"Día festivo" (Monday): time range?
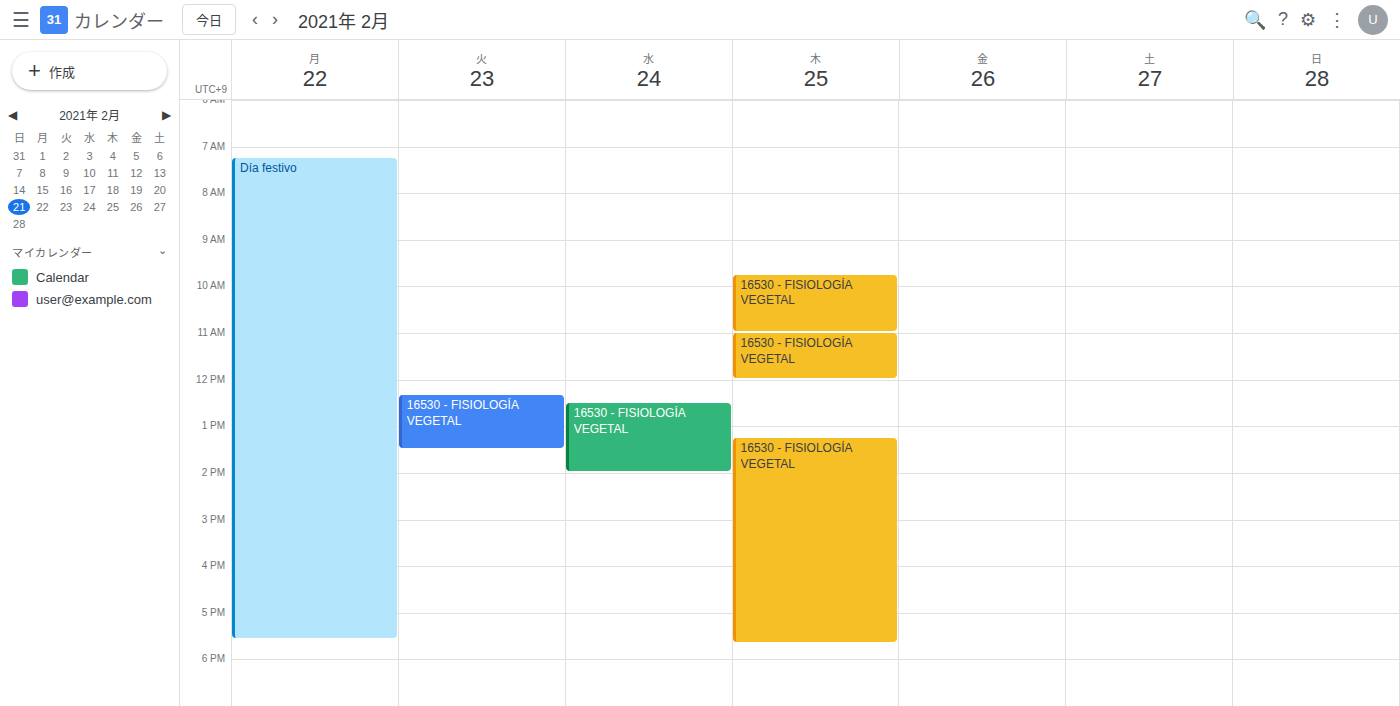
07:15 to 17:35